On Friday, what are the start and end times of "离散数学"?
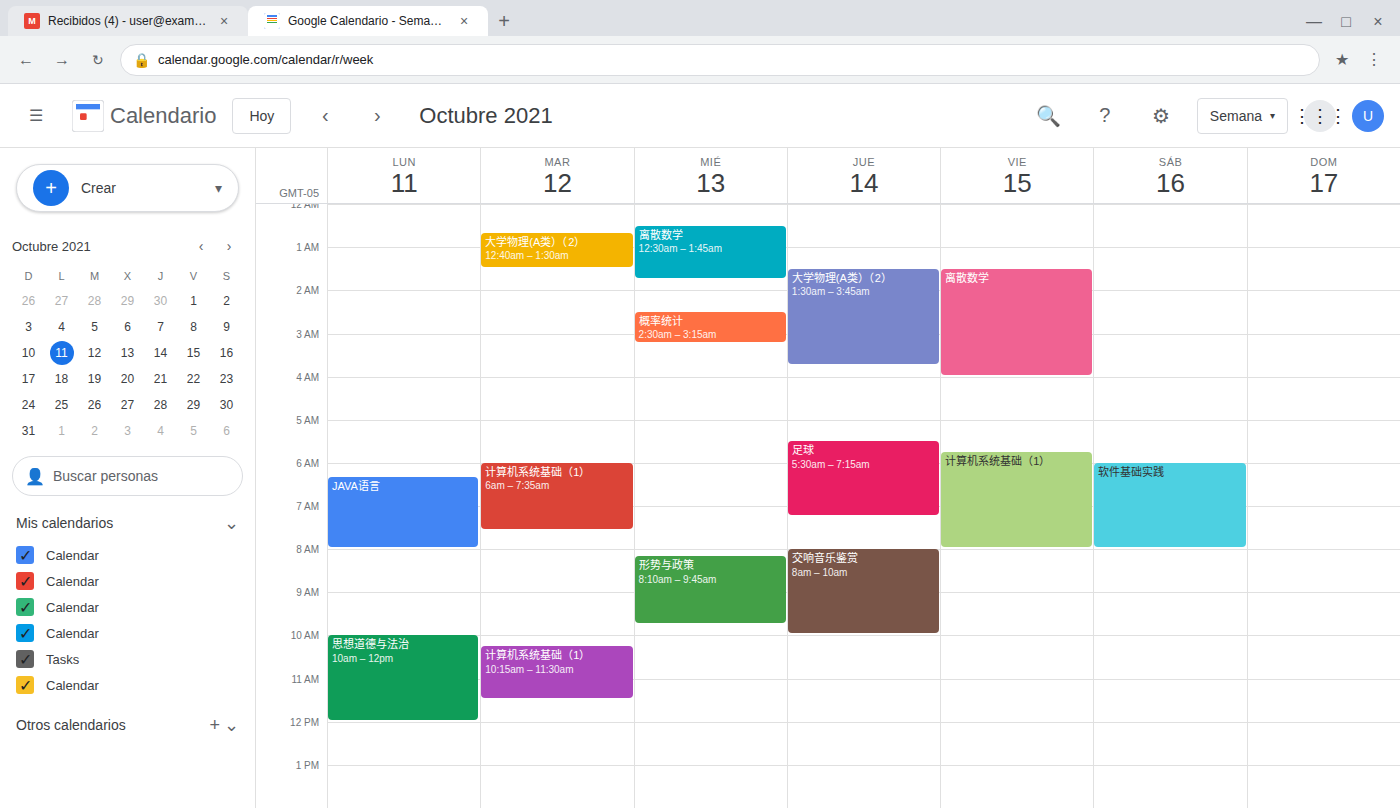
1:30 AM to 4:00 AM